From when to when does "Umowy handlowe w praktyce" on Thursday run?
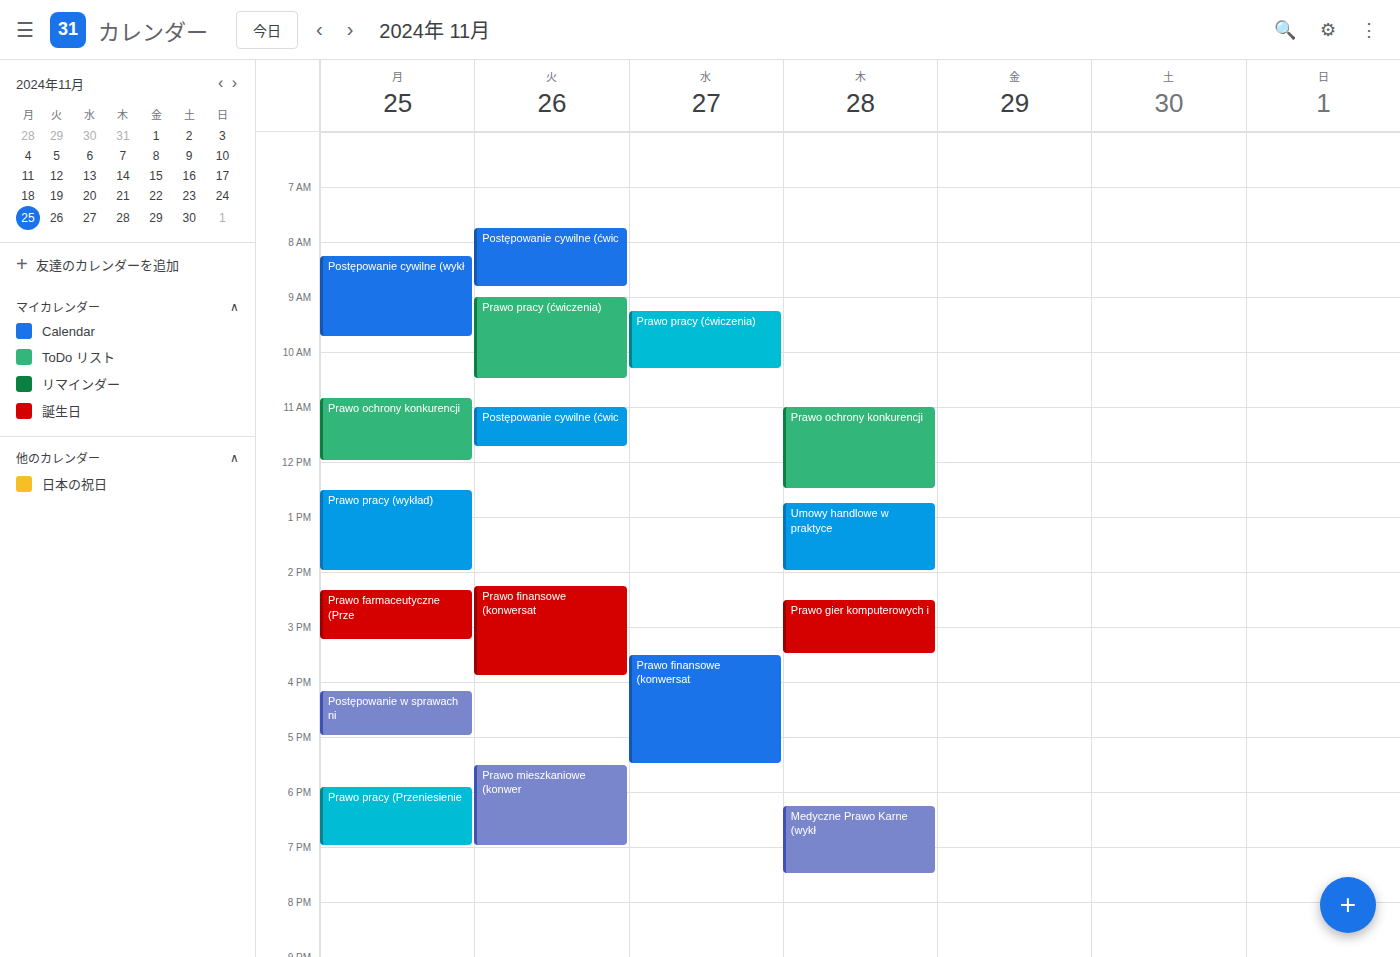
12:45 PM to 2:00 PM